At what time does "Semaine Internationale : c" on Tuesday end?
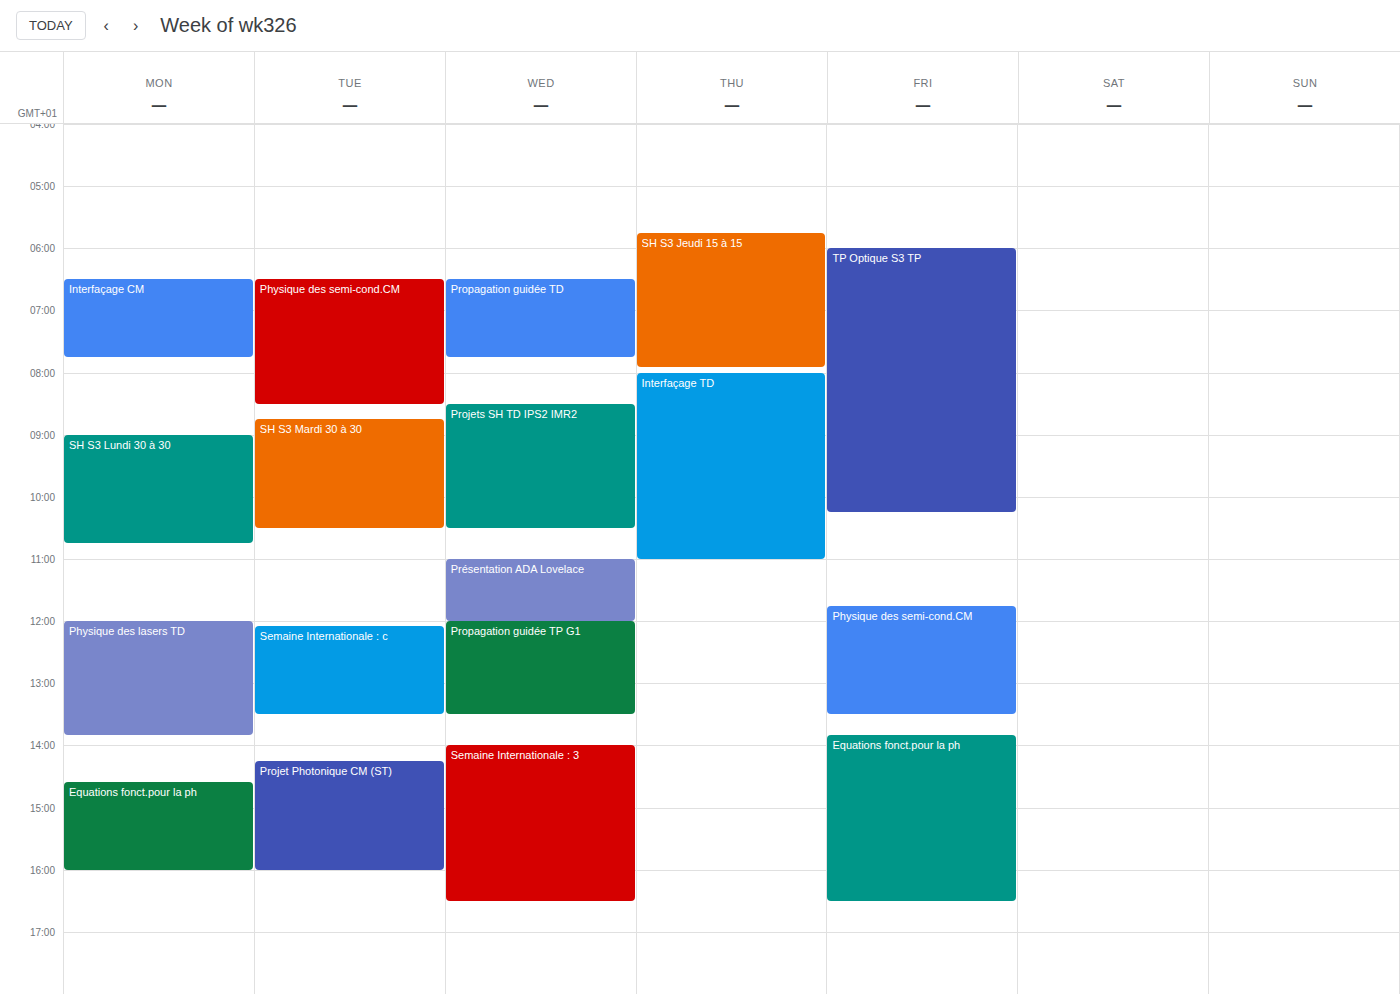
1:30 PM